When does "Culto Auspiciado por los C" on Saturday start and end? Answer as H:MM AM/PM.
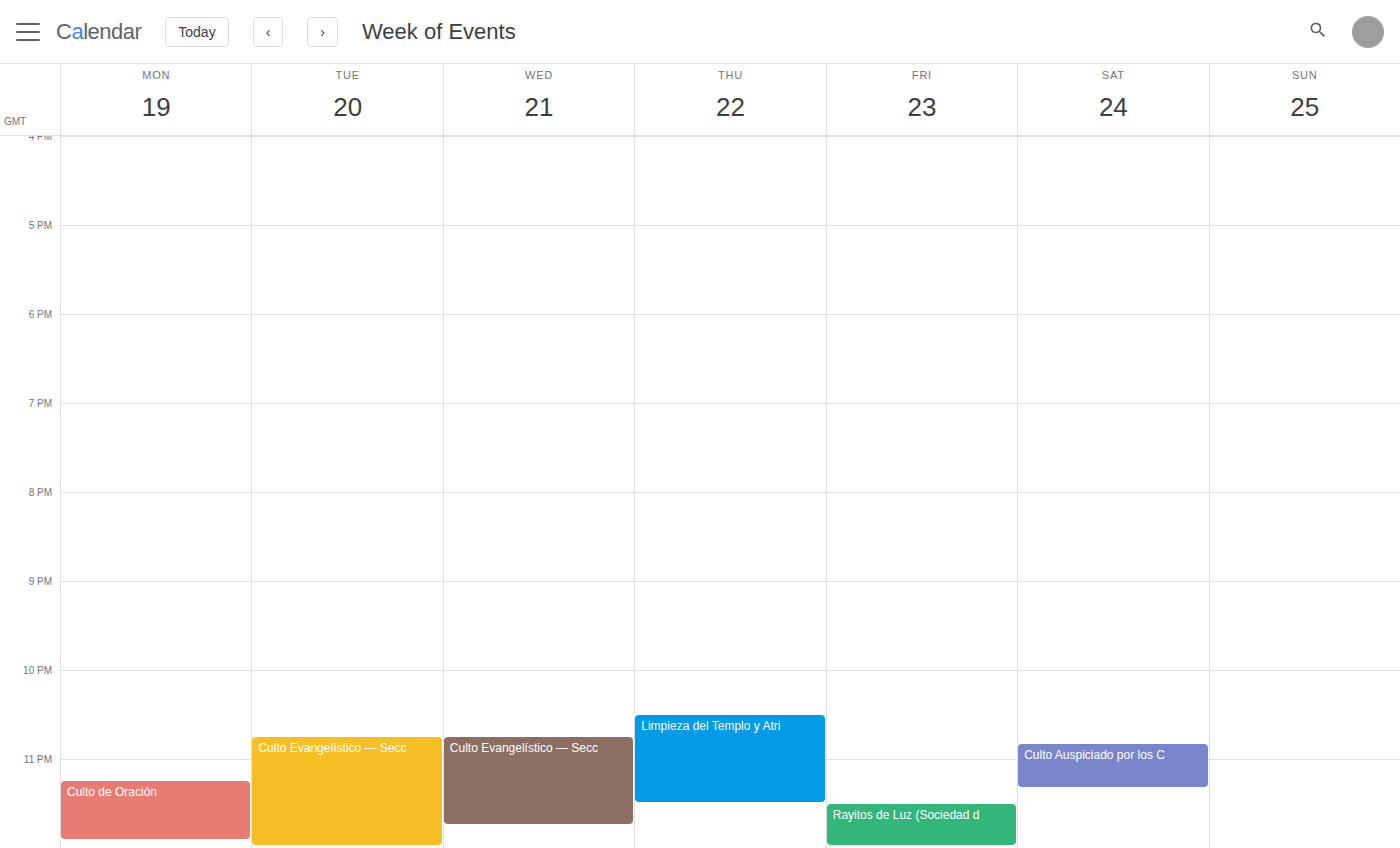
10:50 PM to 11:20 PM